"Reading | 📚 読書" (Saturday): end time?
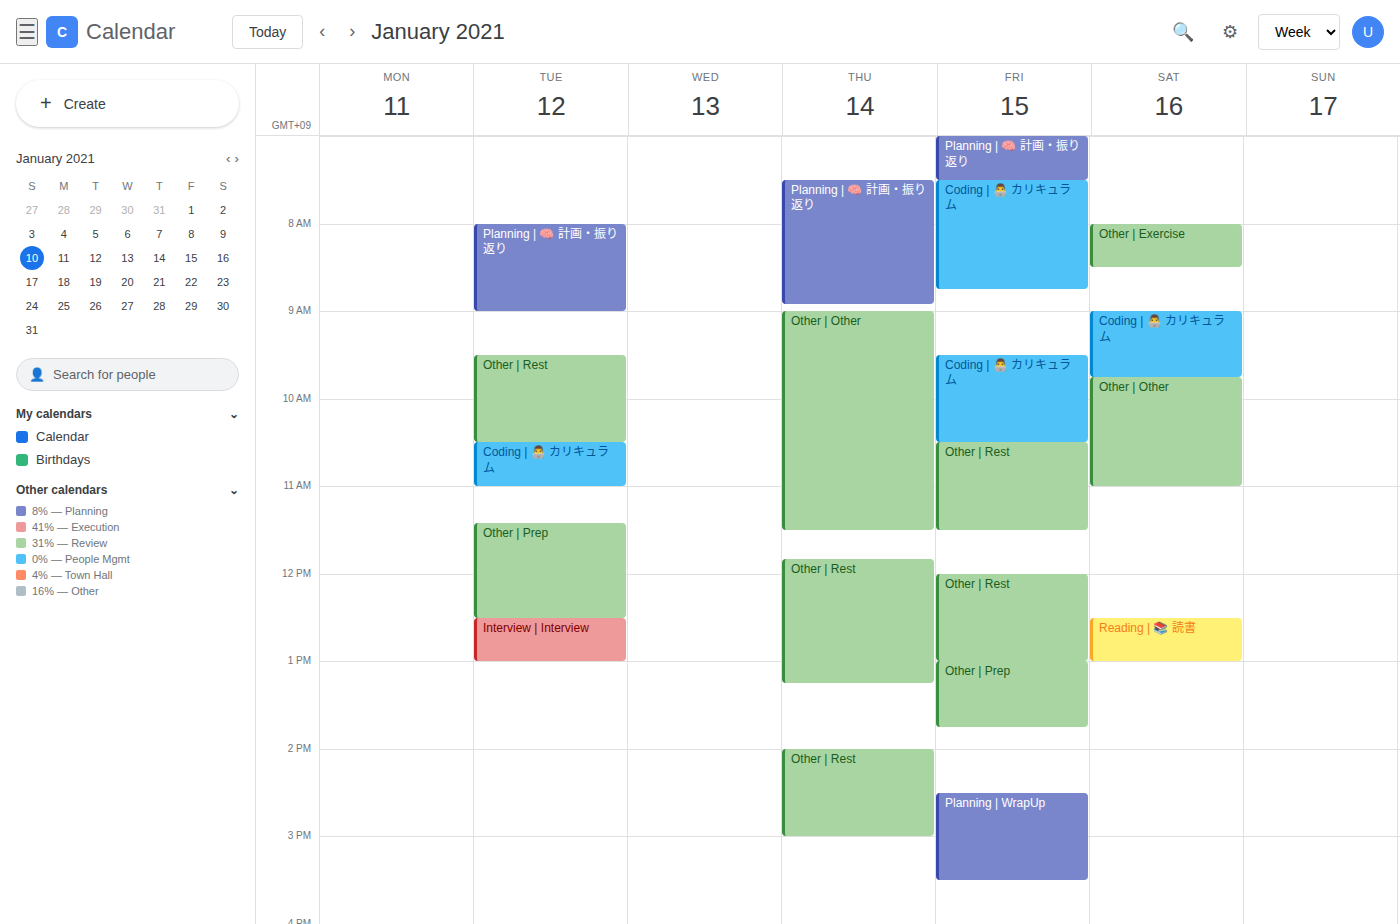
1:00 PM